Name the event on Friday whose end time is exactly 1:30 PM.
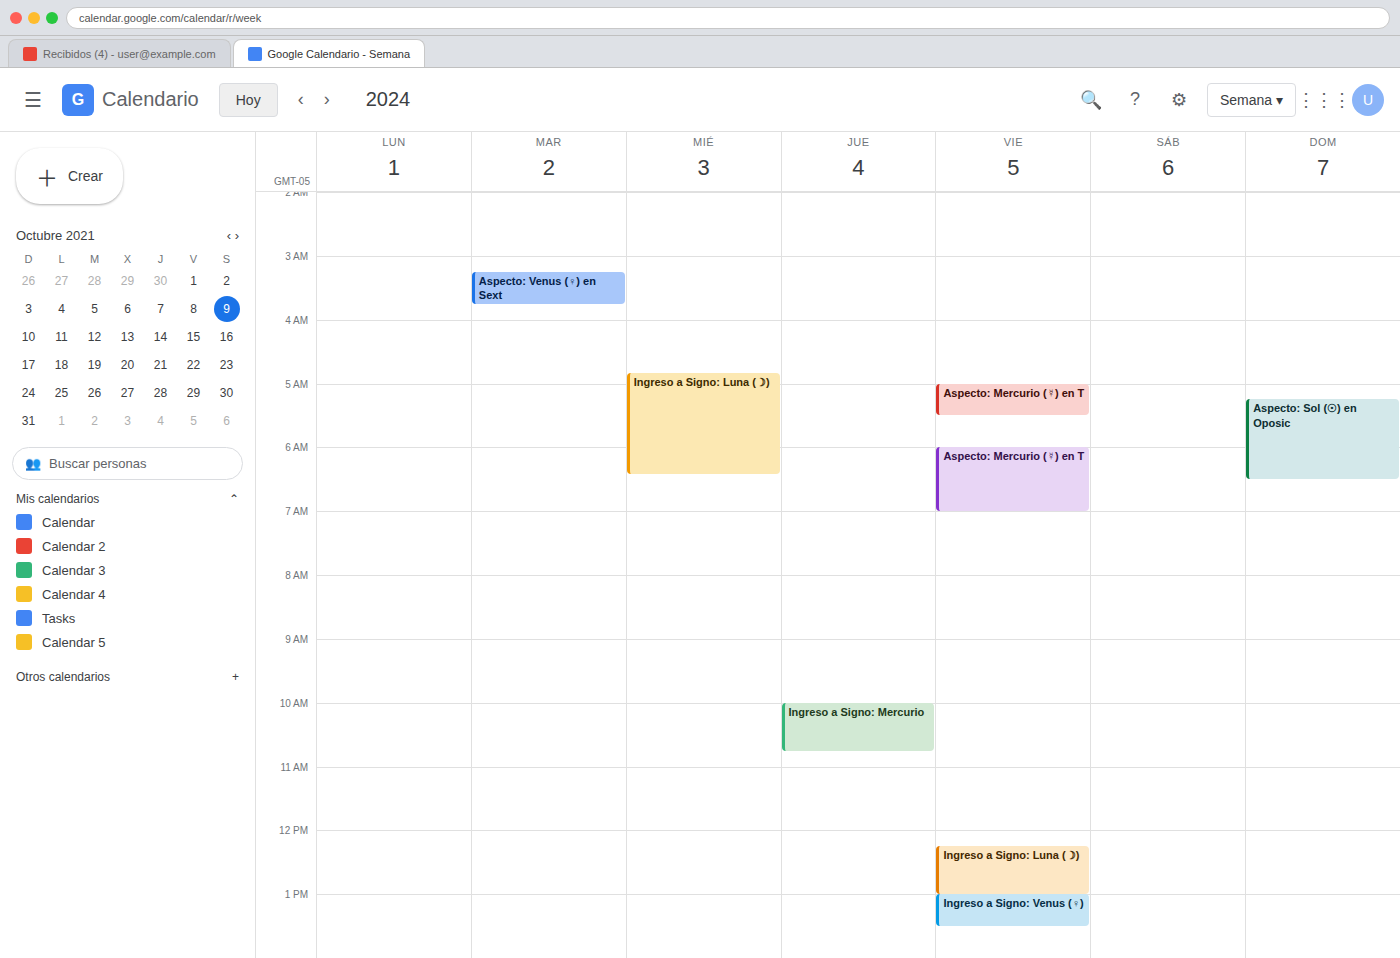
"Ingreso a Signo: Venus (♀)"